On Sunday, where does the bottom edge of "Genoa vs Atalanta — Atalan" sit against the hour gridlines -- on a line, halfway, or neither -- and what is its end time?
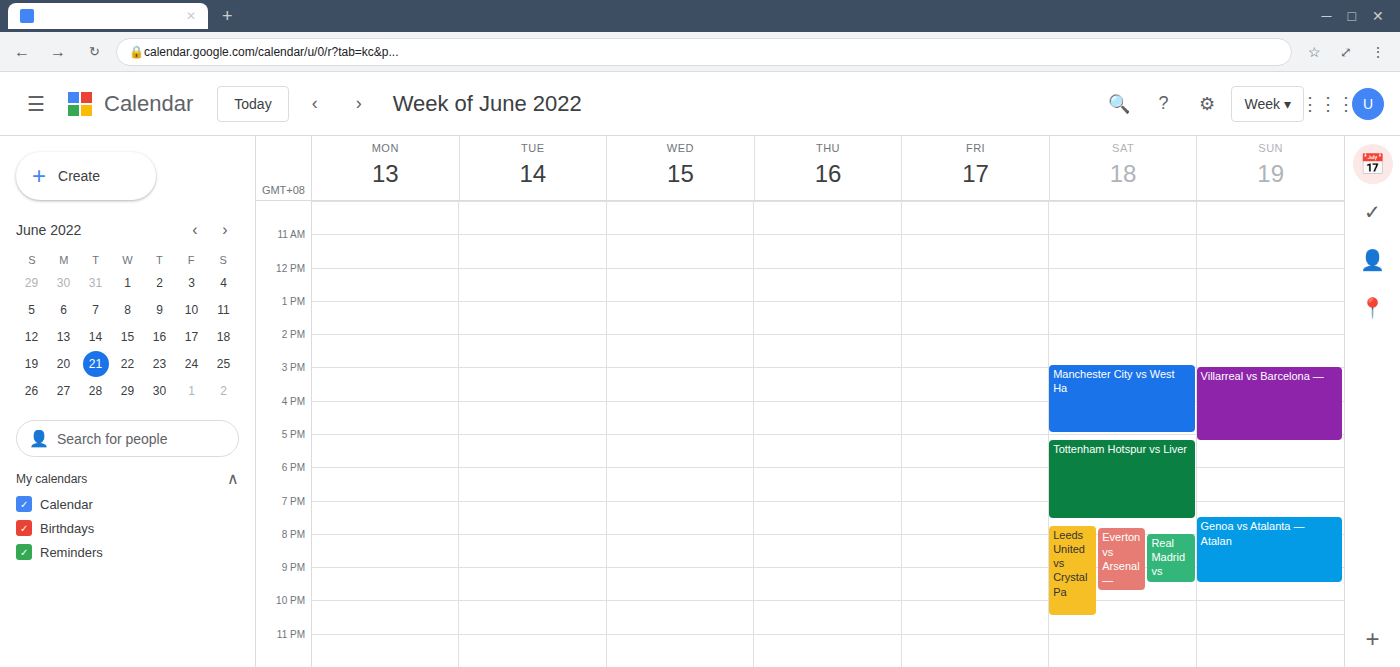
9:30 PM -- halfway between the 9 PM and 10 PM lines.